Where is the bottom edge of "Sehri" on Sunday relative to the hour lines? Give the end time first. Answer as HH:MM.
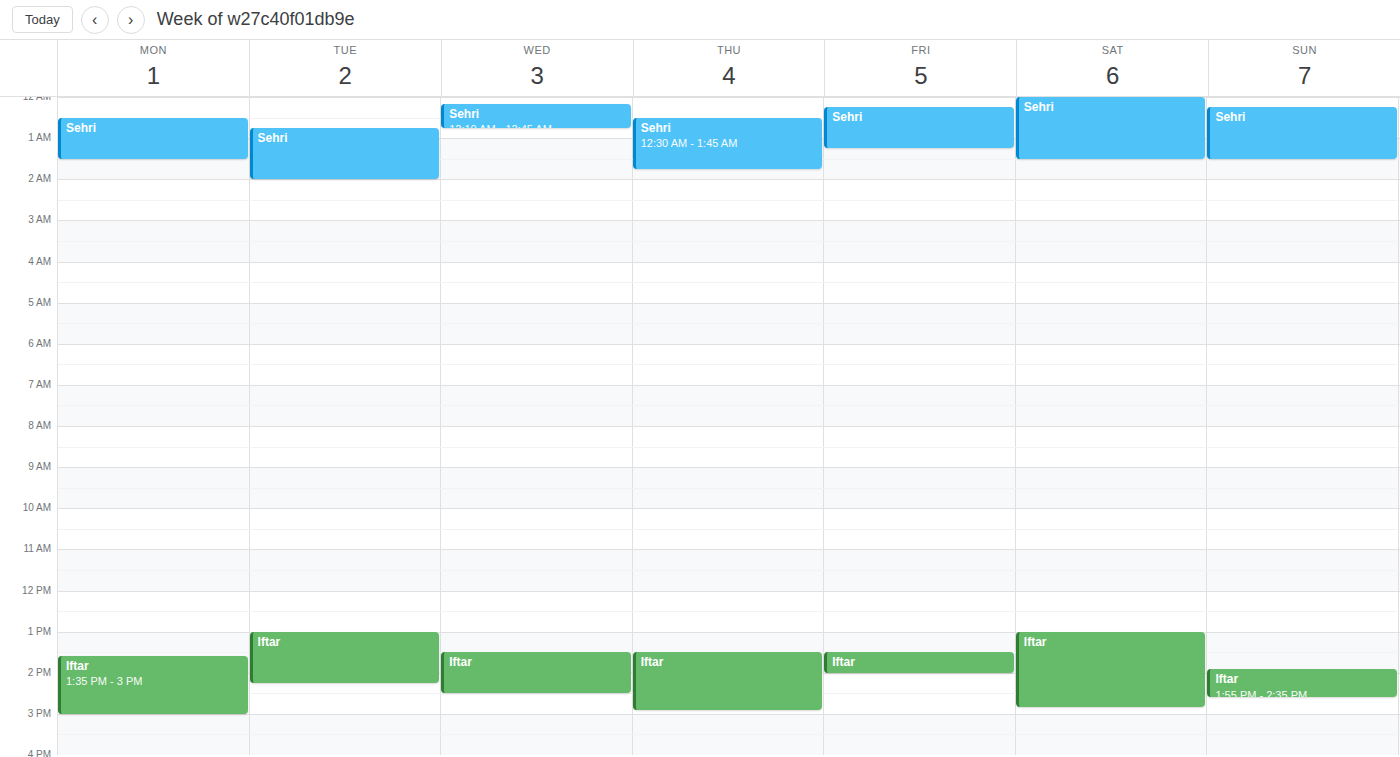
01:30 -- halfway between the 01:00 and 02:00 lines.